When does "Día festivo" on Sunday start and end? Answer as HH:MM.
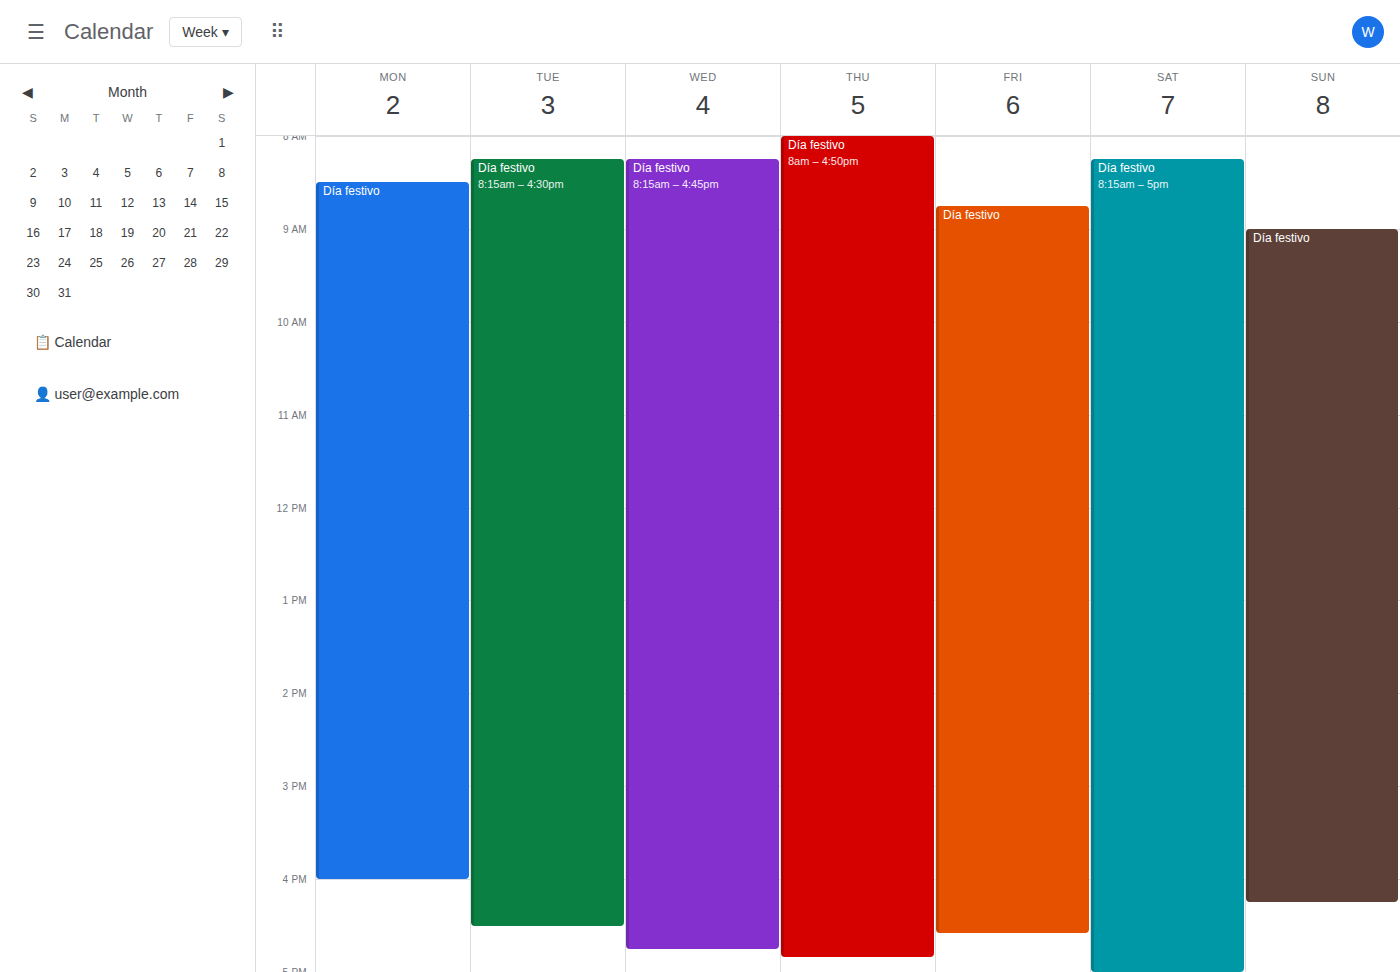
09:00 to 16:15